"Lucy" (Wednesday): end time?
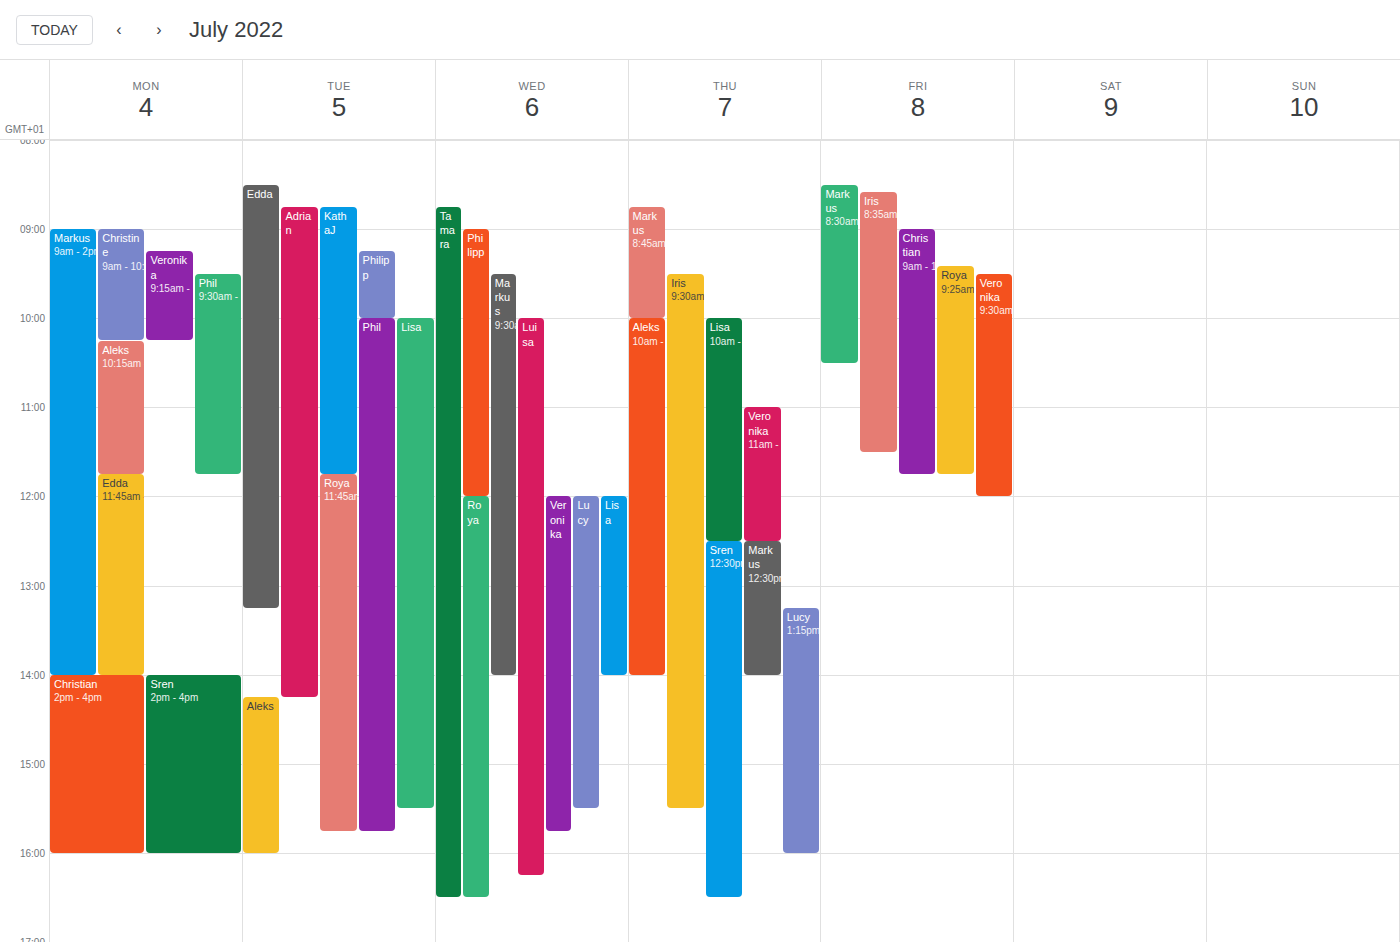
3:30 PM